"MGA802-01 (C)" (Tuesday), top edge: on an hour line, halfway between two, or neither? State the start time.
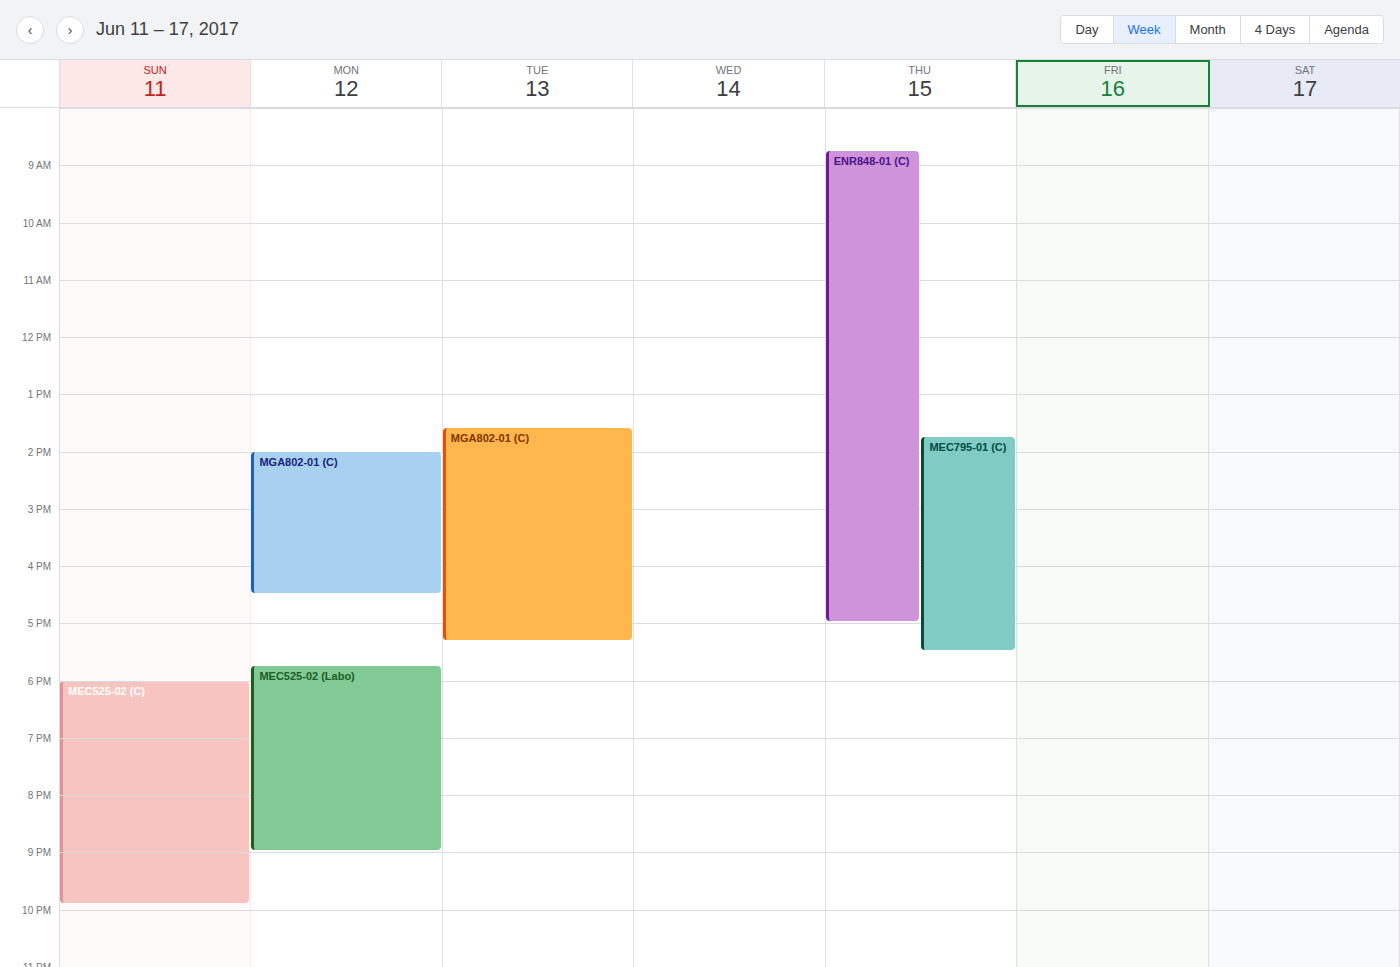
1:35 PM -- neither: 35 minutes below the 1 PM line and 25 minutes above the 2 PM line.